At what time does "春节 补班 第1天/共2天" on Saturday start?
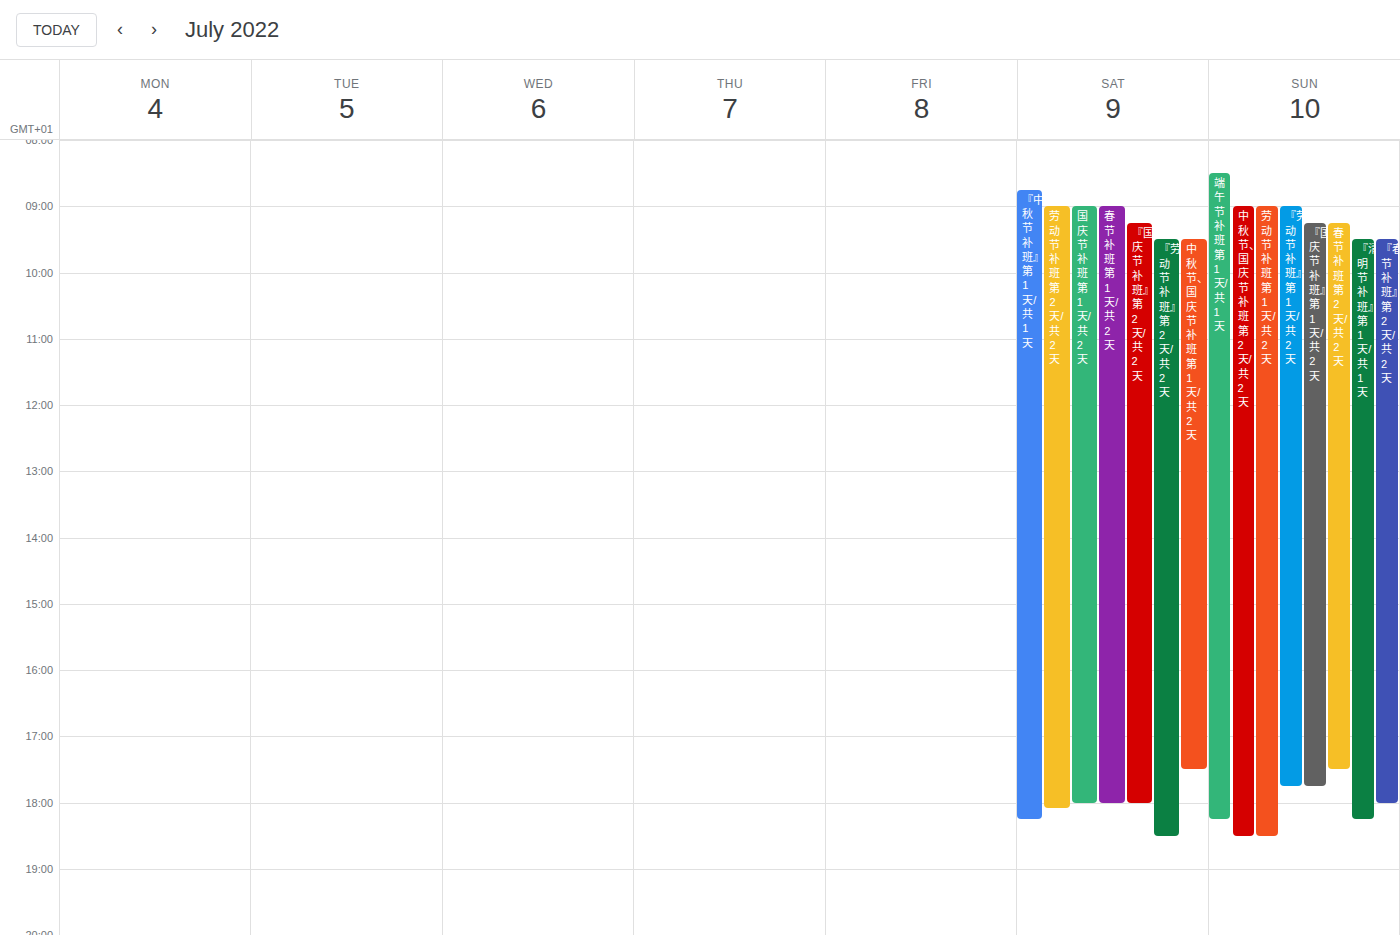
9:00 AM